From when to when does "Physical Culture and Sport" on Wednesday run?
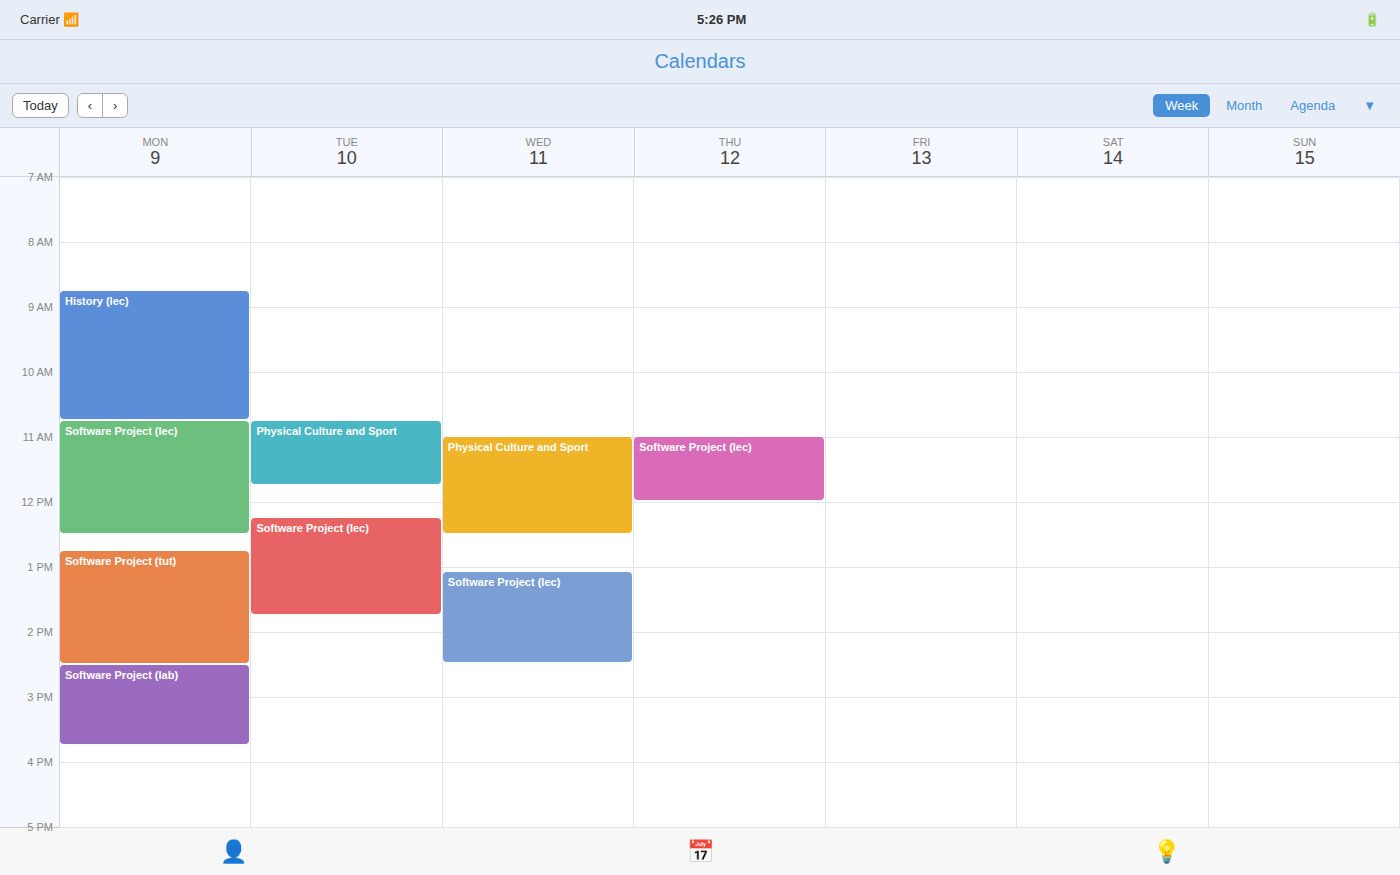
11:00 AM to 12:30 PM